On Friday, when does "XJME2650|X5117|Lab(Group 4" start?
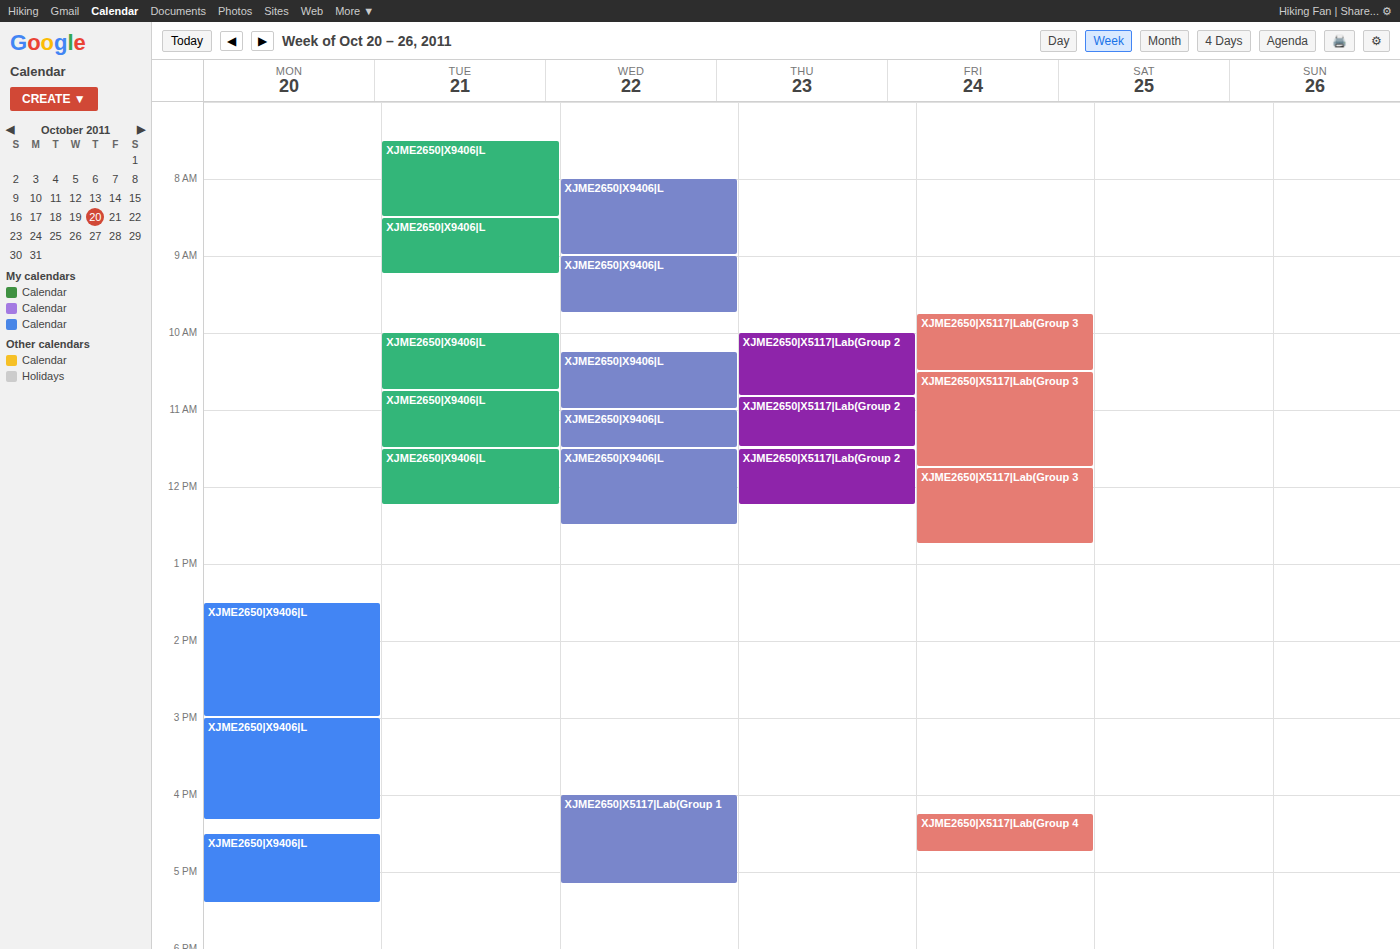
4:15 PM